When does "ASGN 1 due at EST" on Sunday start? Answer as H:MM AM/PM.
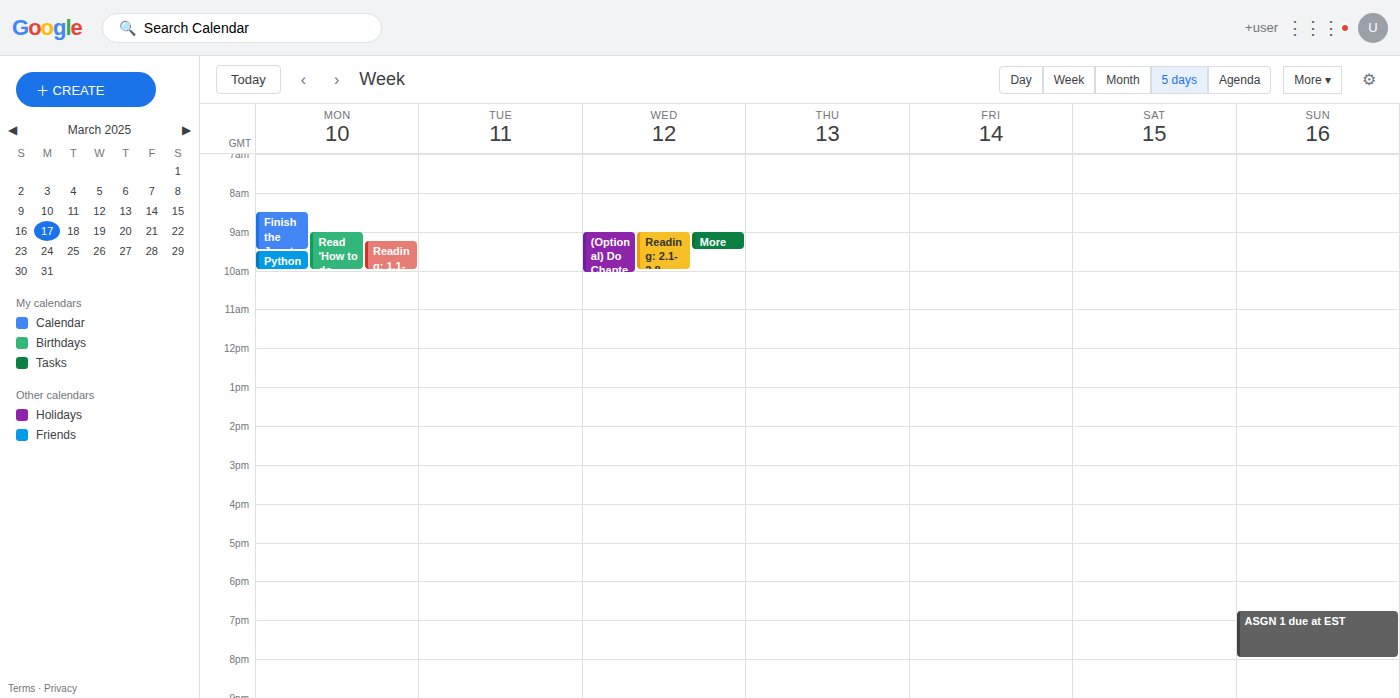
6:45 PM